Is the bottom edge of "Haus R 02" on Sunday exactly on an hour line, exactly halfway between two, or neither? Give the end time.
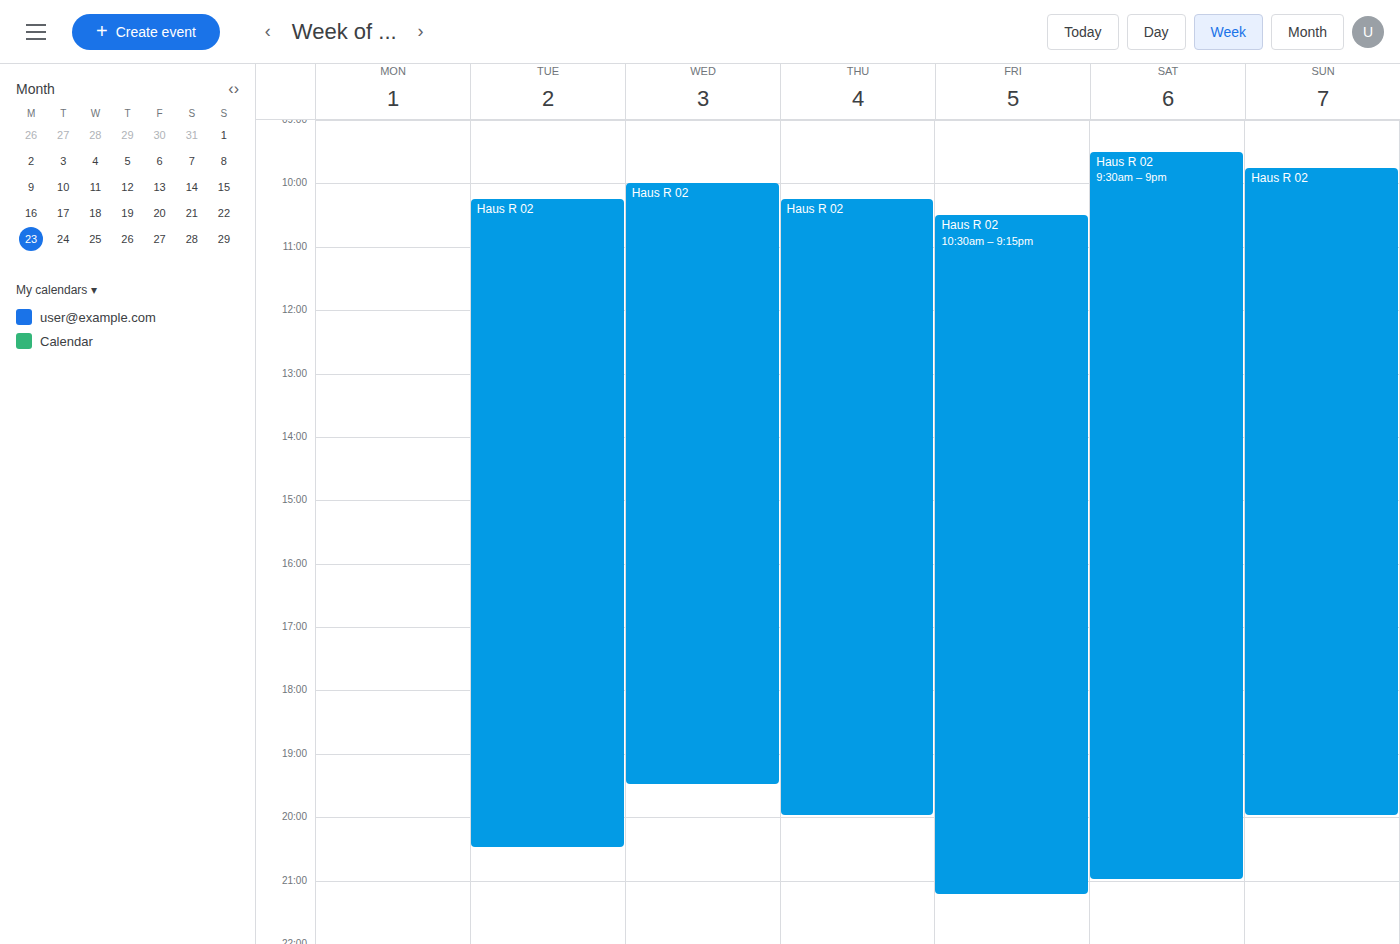
20:00 -- exactly on the 20:00 line.